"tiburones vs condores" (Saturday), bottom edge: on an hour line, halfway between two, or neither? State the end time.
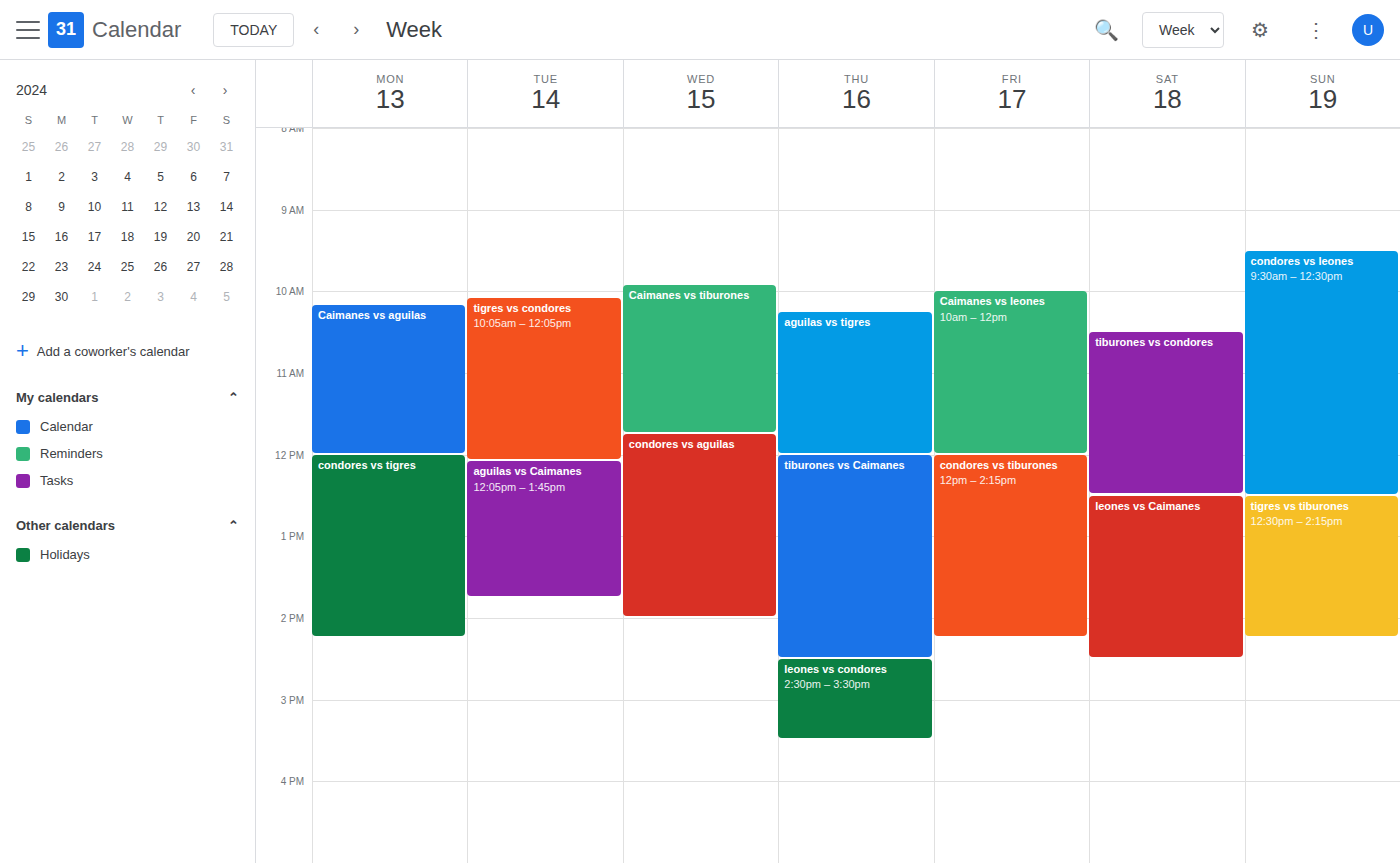
12:30 PM -- halfway between the 12 PM and 1 PM lines.